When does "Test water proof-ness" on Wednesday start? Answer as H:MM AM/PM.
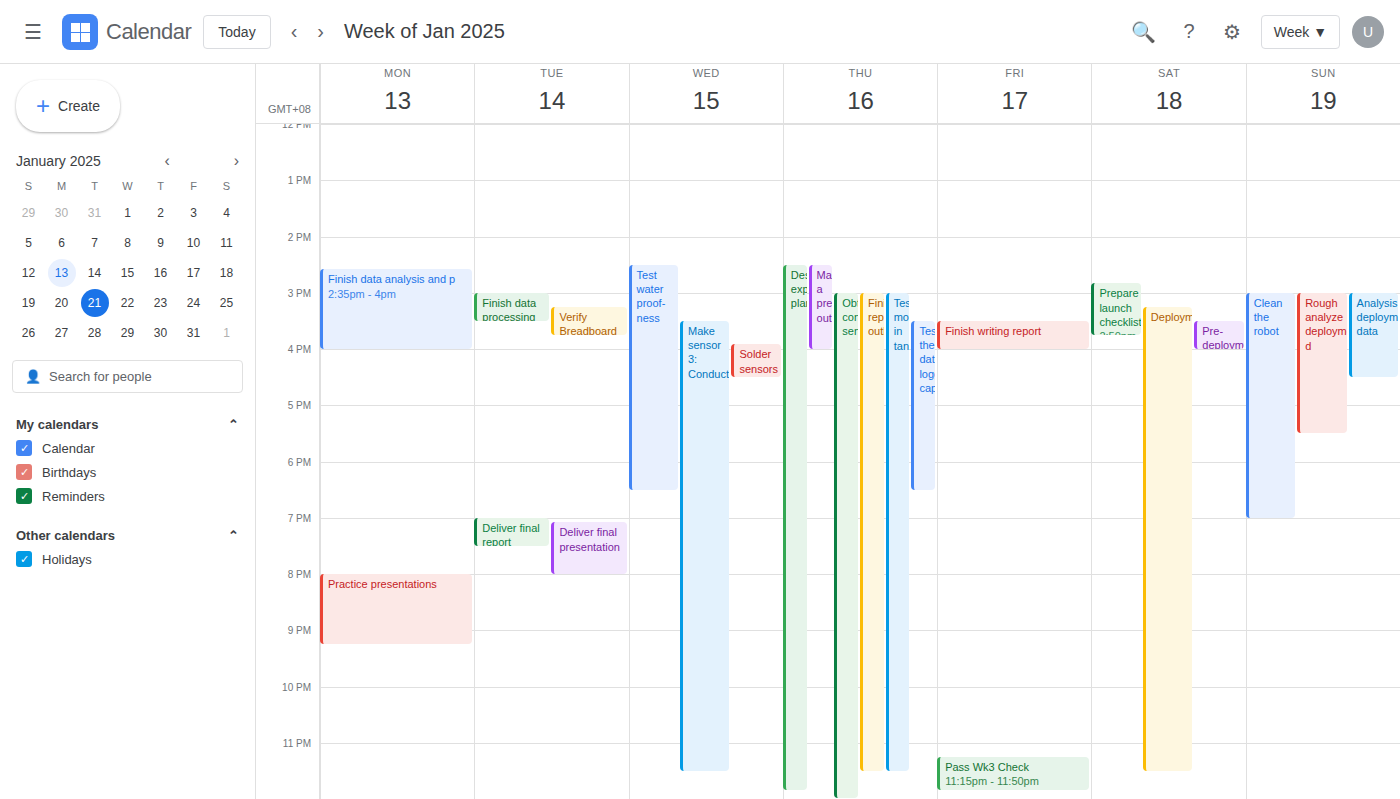
2:30 PM